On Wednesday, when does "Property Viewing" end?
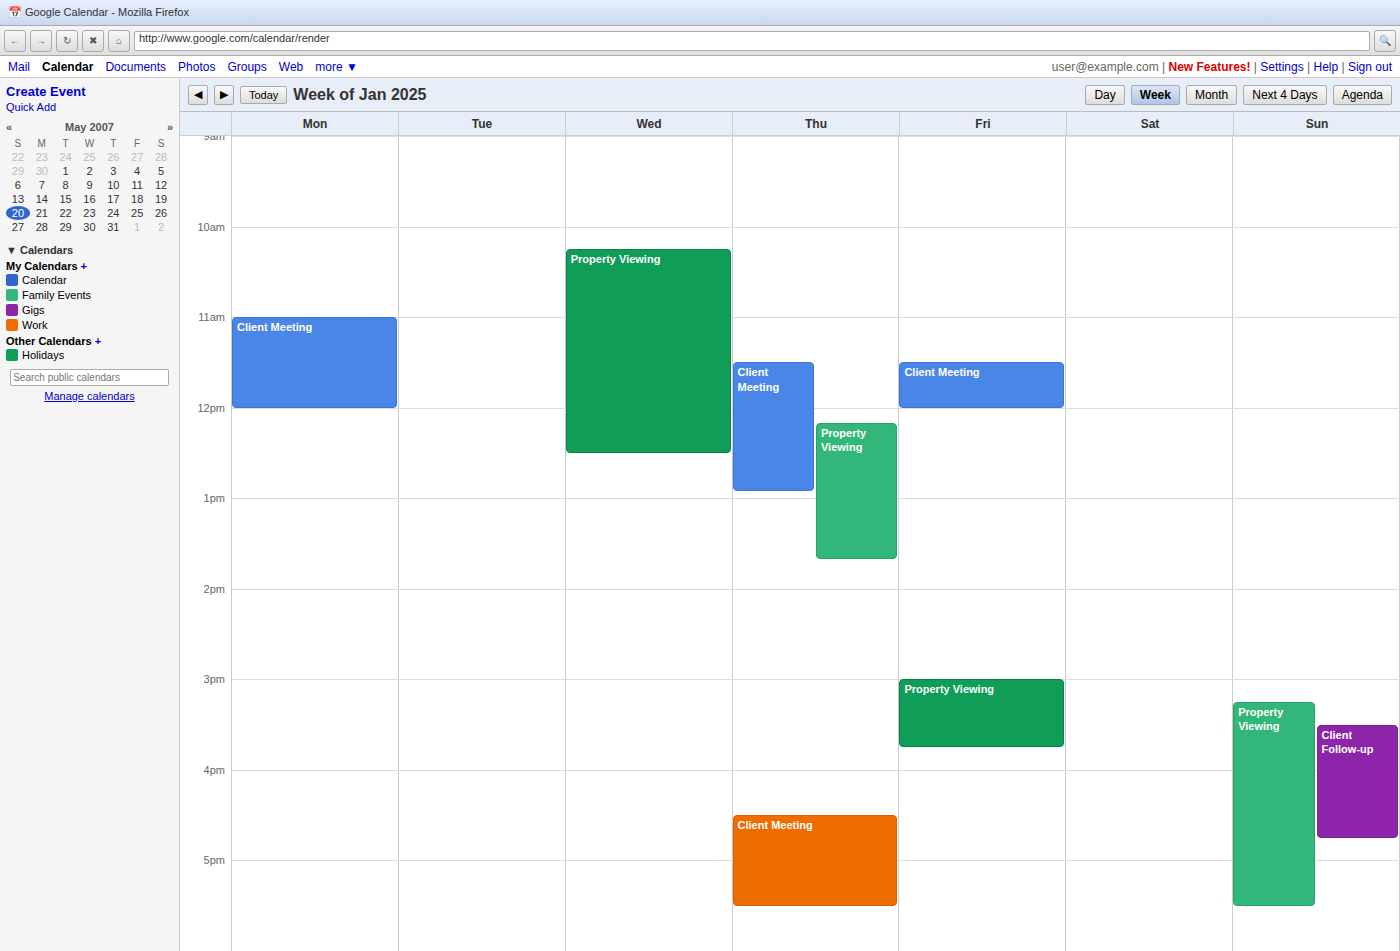
12:30 PM